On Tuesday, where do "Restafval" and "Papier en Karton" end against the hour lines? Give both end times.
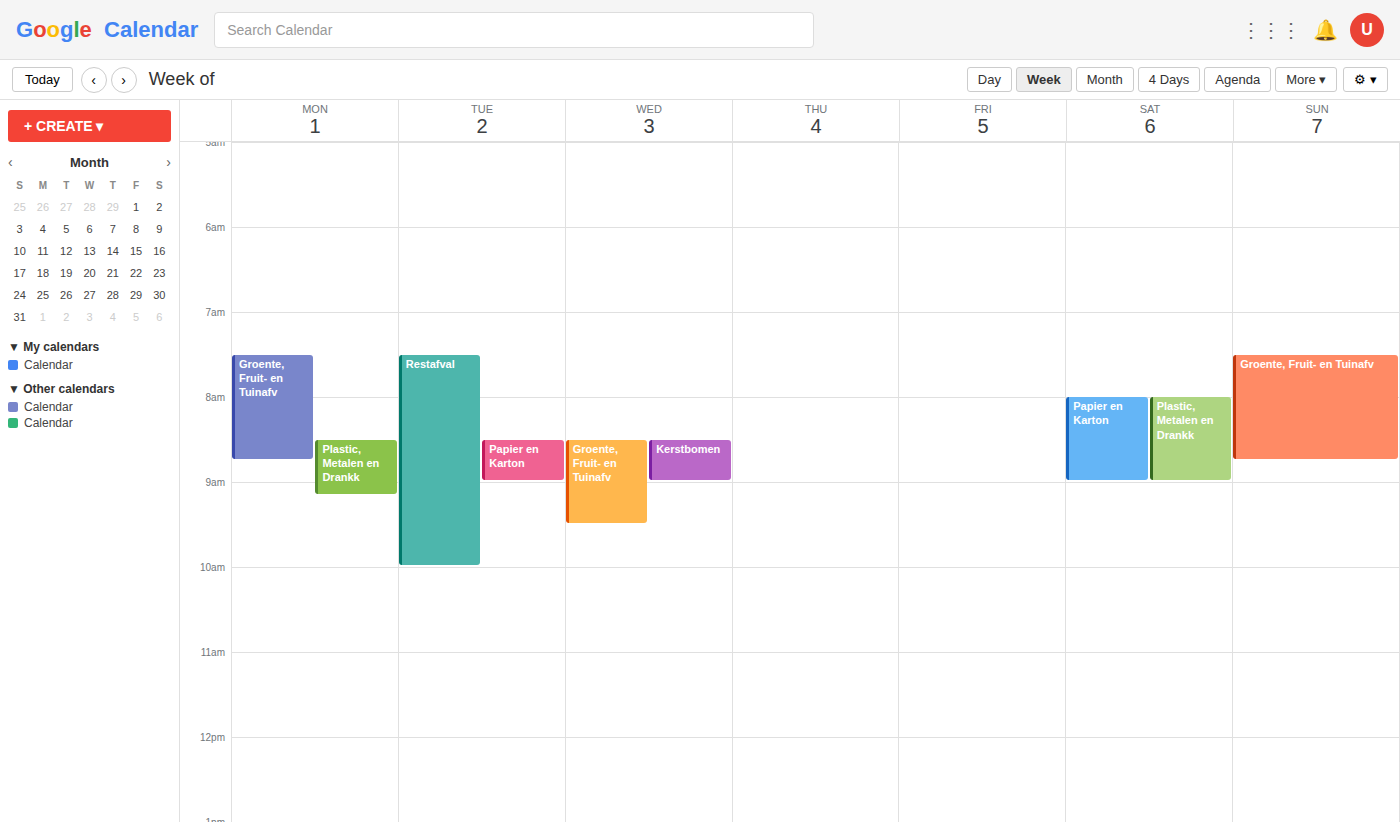
"Restafval": 10:00 AM, exactly on the 10 AM line. "Papier en Karton": 9:00 AM, exactly on the 9 AM line.